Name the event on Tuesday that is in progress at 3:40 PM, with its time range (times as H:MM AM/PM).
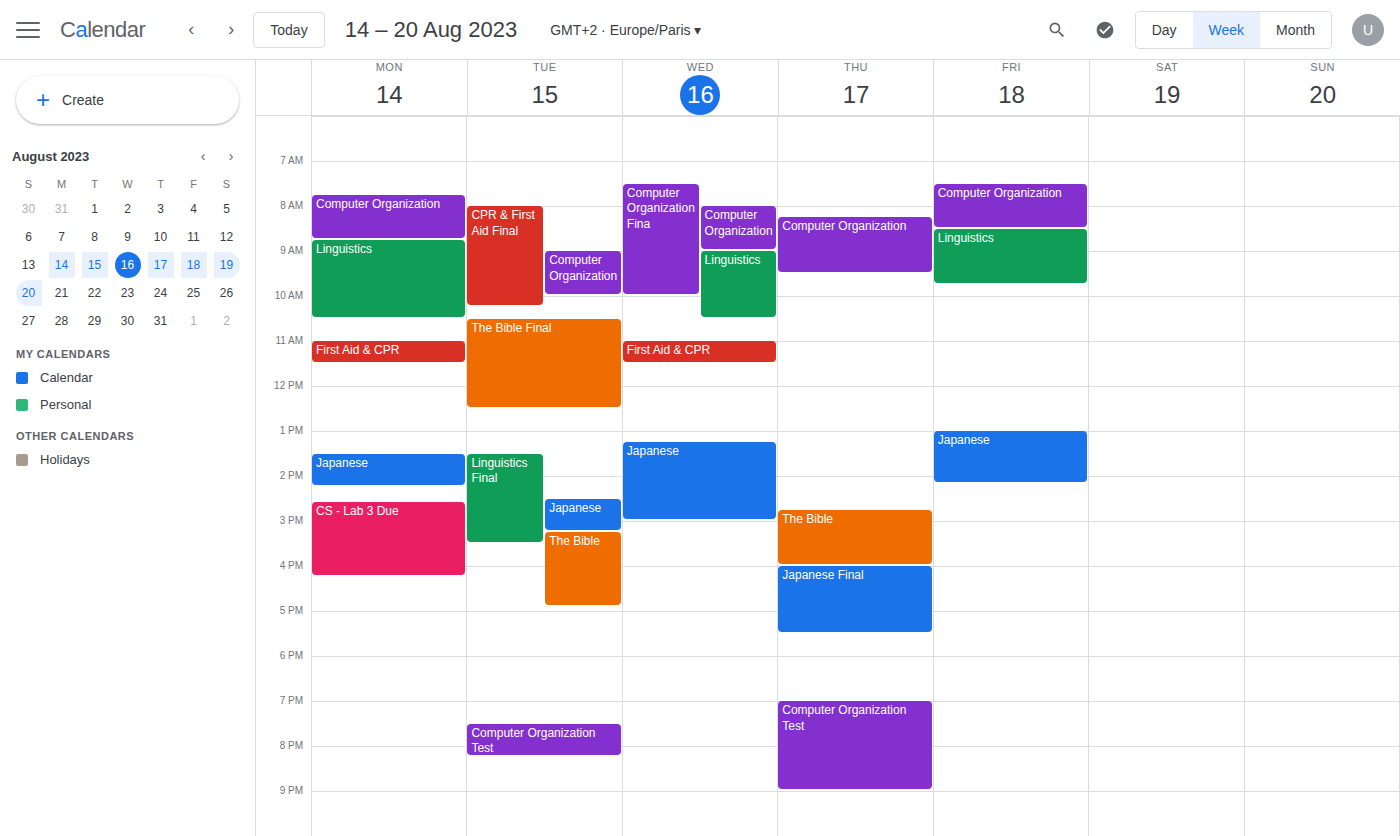
"The Bible", 3:15 PM to 4:55 PM